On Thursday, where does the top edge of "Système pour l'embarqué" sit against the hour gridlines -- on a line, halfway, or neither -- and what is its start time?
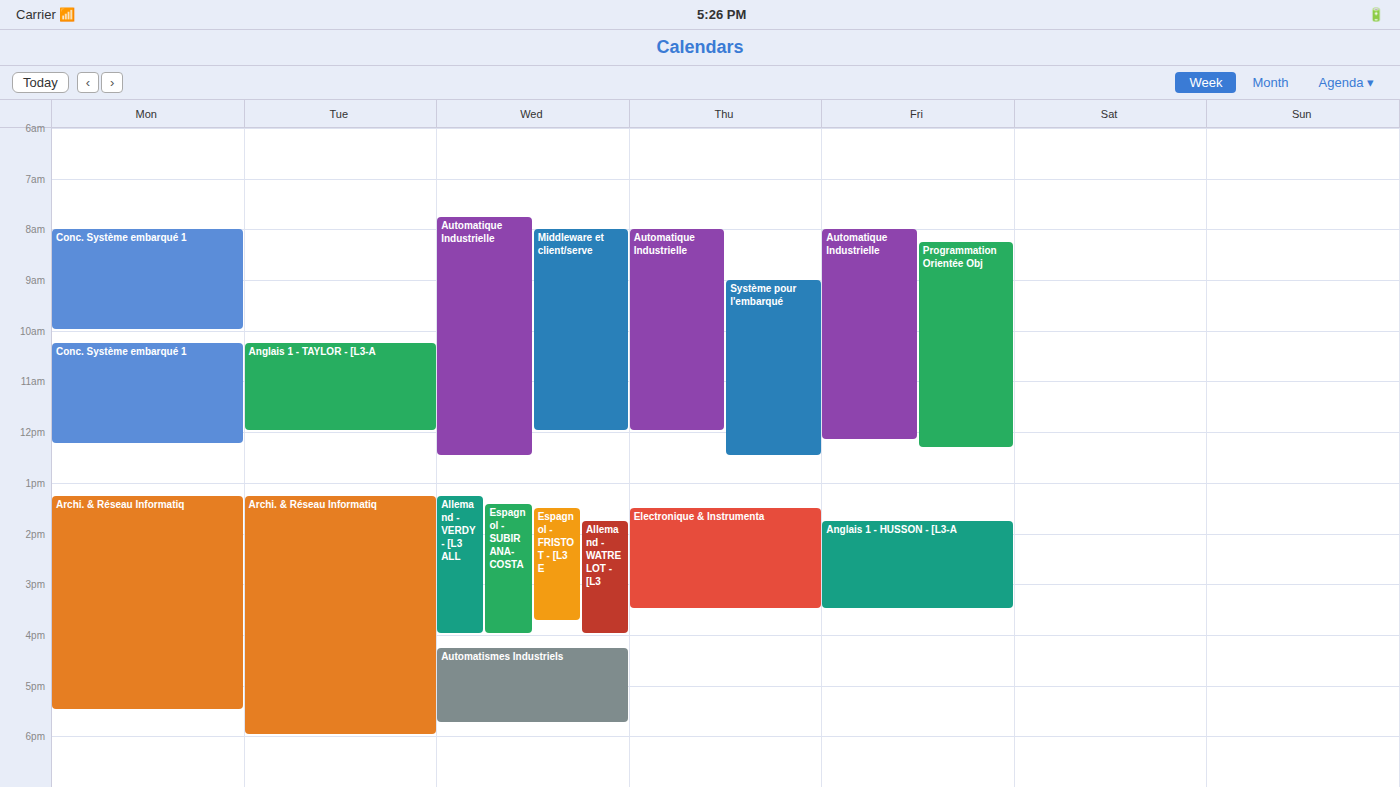
9:00 AM -- exactly on the 9 AM line.